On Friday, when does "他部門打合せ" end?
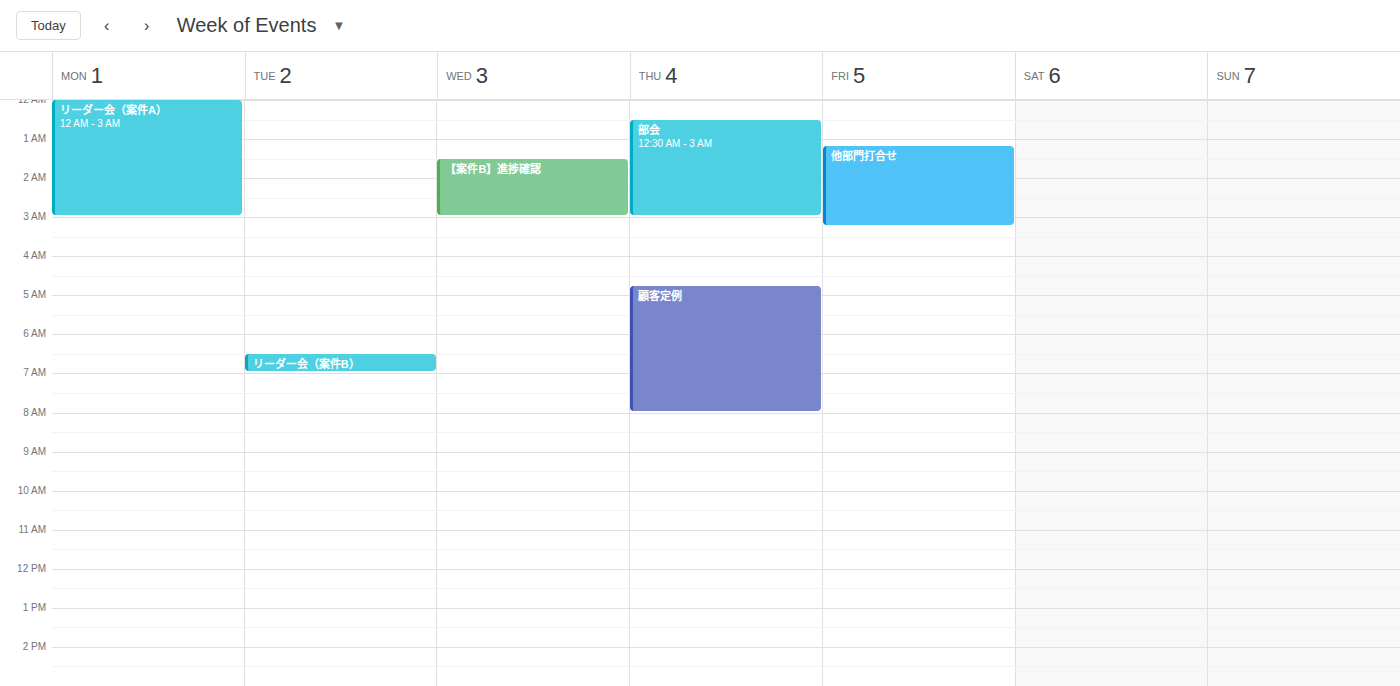
03:15